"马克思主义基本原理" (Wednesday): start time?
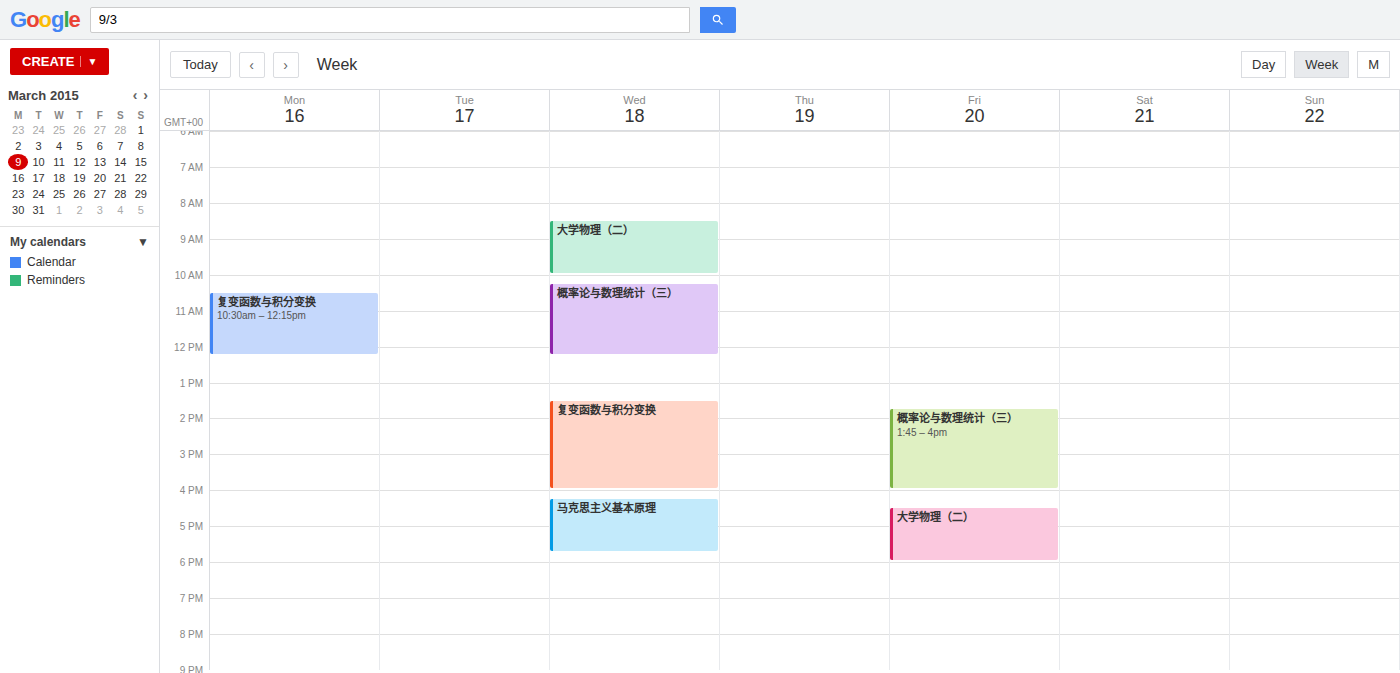
4:15 PM